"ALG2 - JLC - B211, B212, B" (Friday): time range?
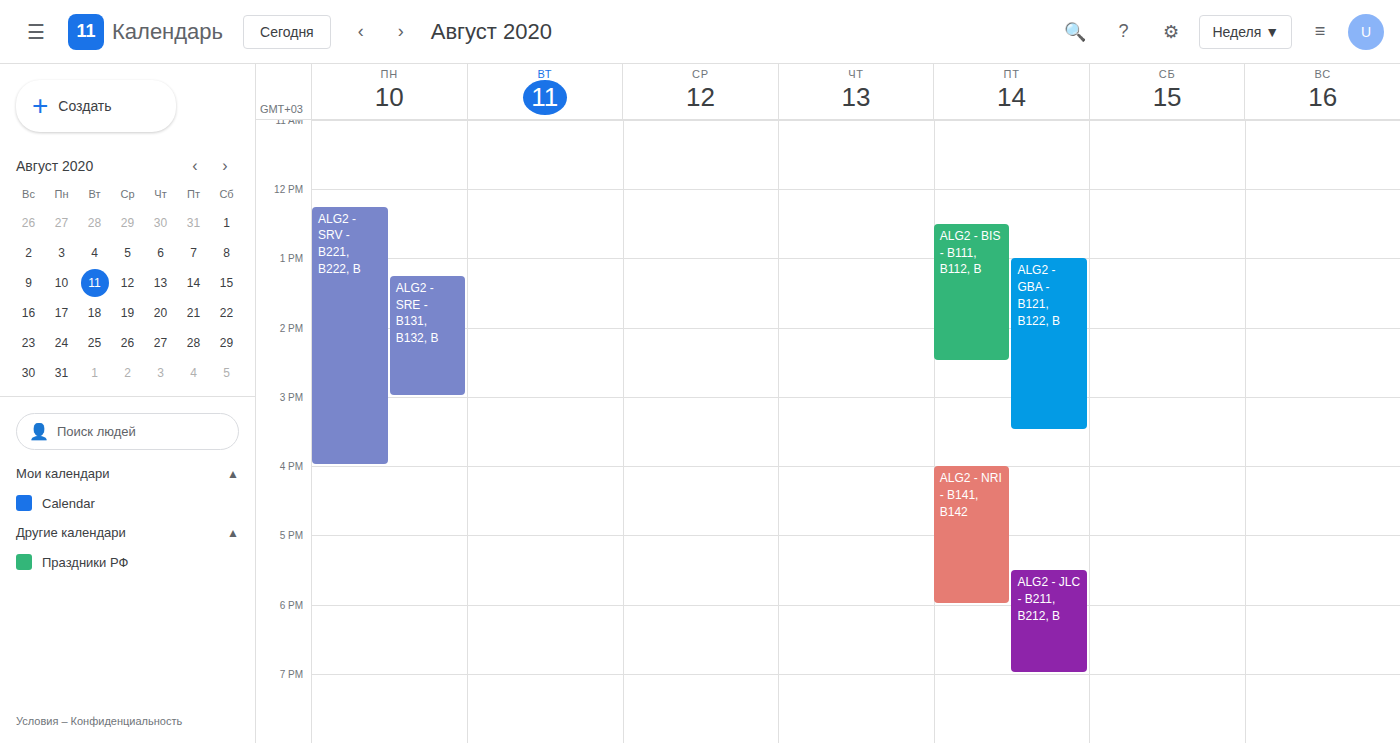
5:30 PM to 7:00 PM